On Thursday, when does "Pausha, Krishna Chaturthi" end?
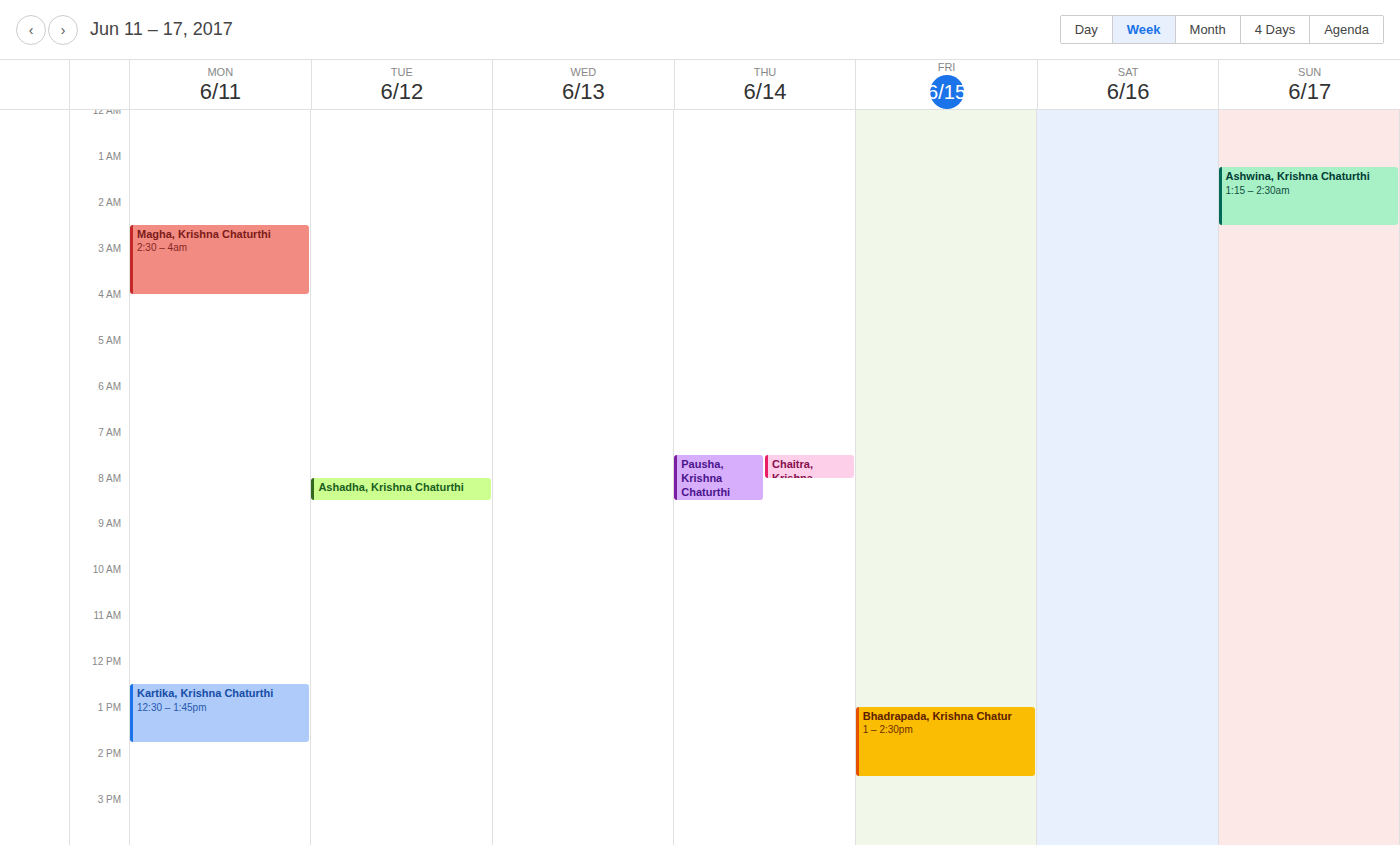
8:30 AM